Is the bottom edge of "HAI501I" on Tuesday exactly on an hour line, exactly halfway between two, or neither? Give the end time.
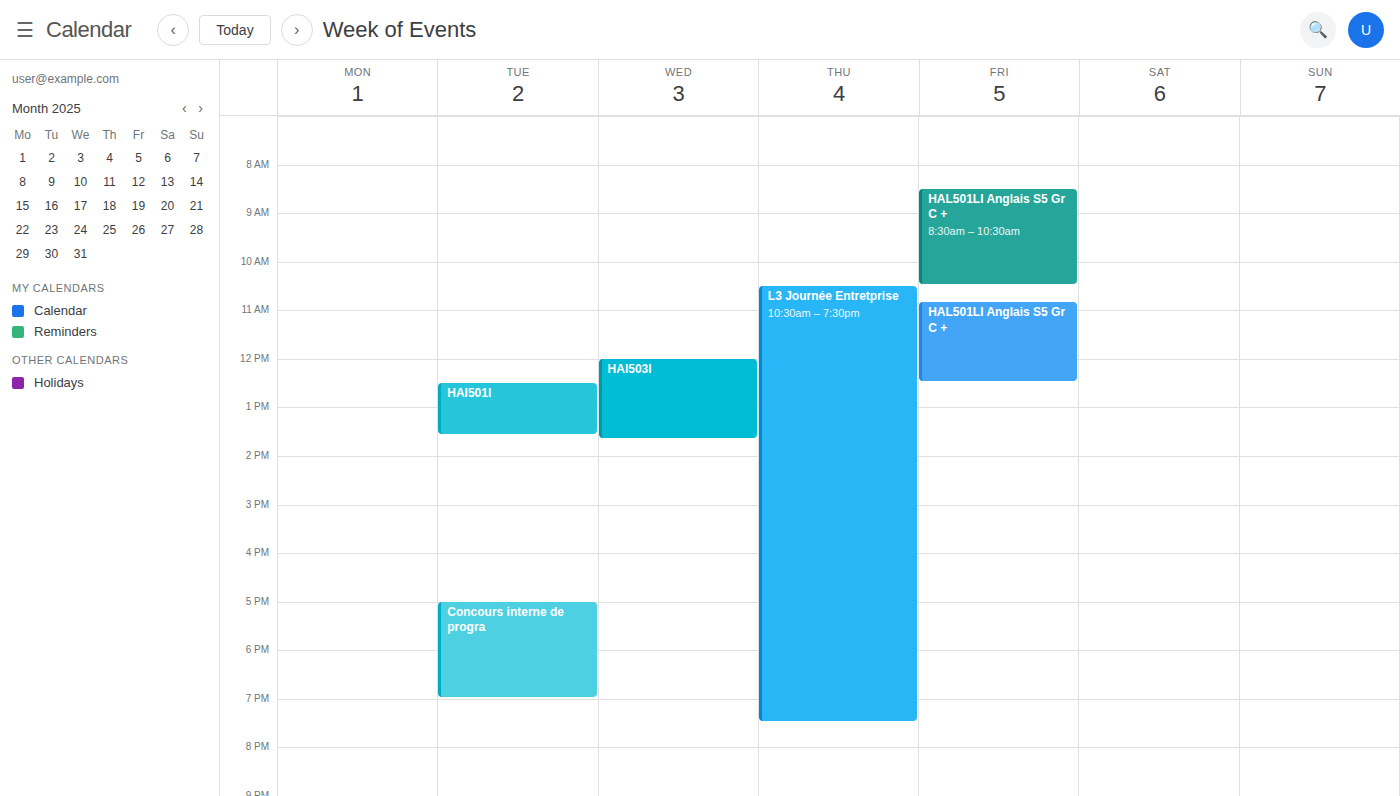
1:35 PM -- neither: 35 minutes below the 1 PM line and 25 minutes above the 2 PM line.